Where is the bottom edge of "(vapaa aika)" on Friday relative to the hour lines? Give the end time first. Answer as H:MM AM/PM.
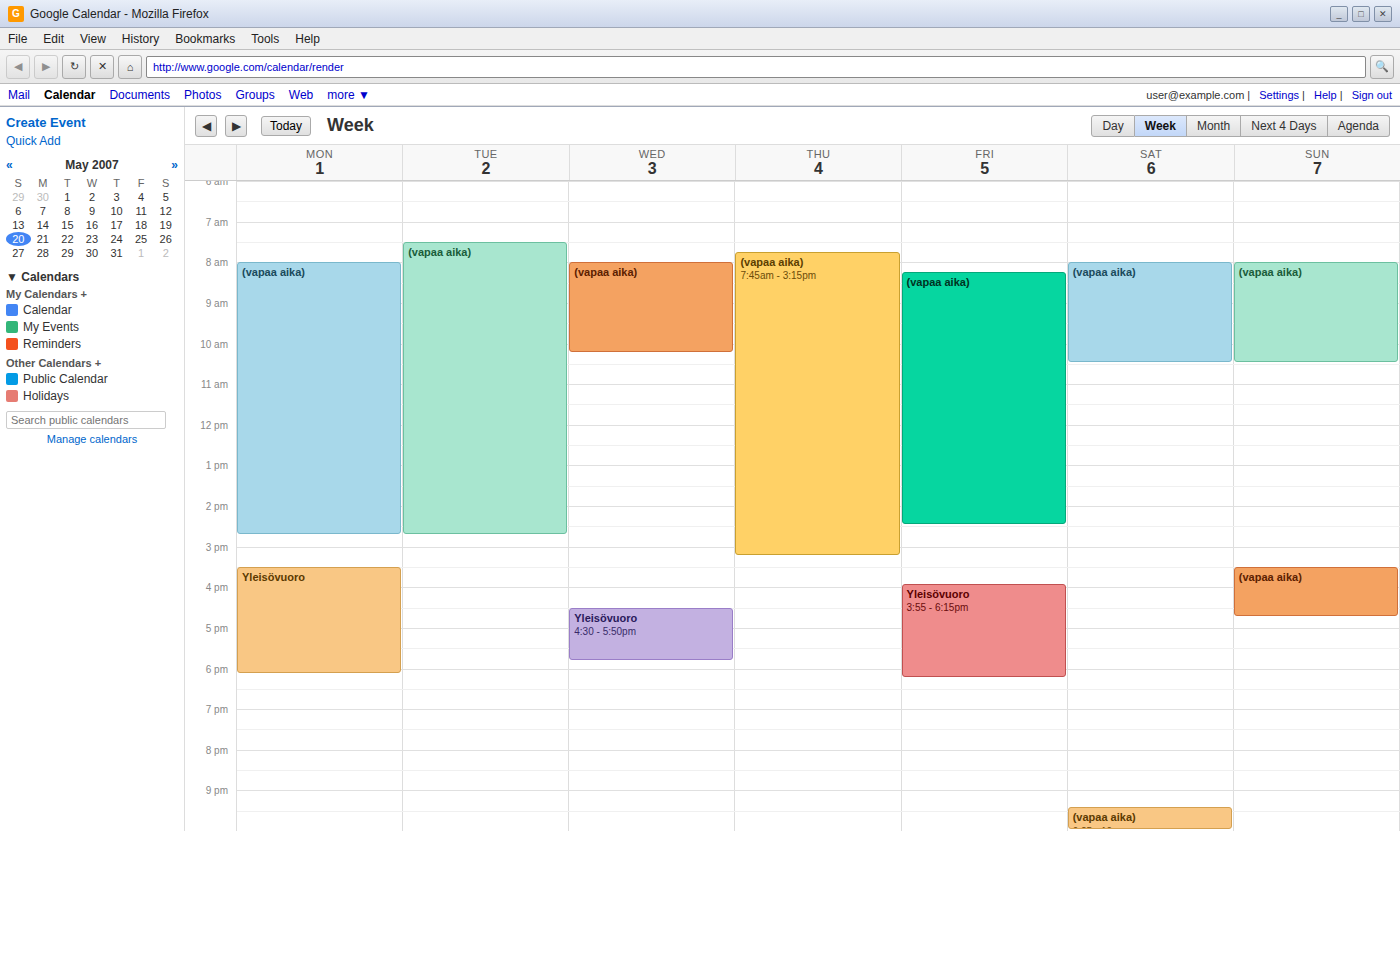
2:30 PM -- halfway between the 2 PM and 3 PM lines.